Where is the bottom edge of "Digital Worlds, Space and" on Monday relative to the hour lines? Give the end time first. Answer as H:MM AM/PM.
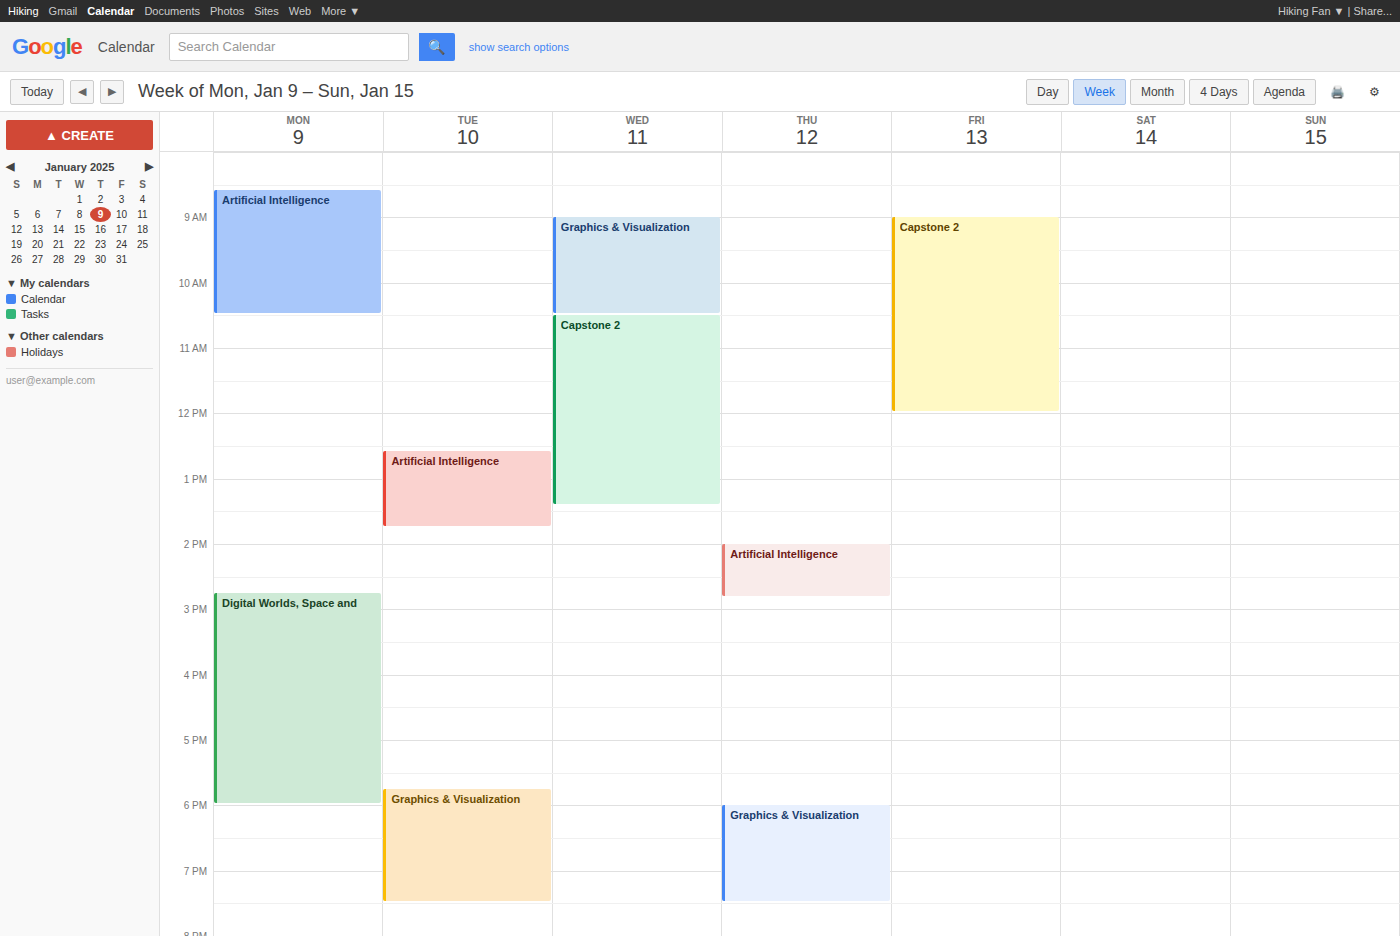
6:00 PM -- exactly on the 6 PM line.